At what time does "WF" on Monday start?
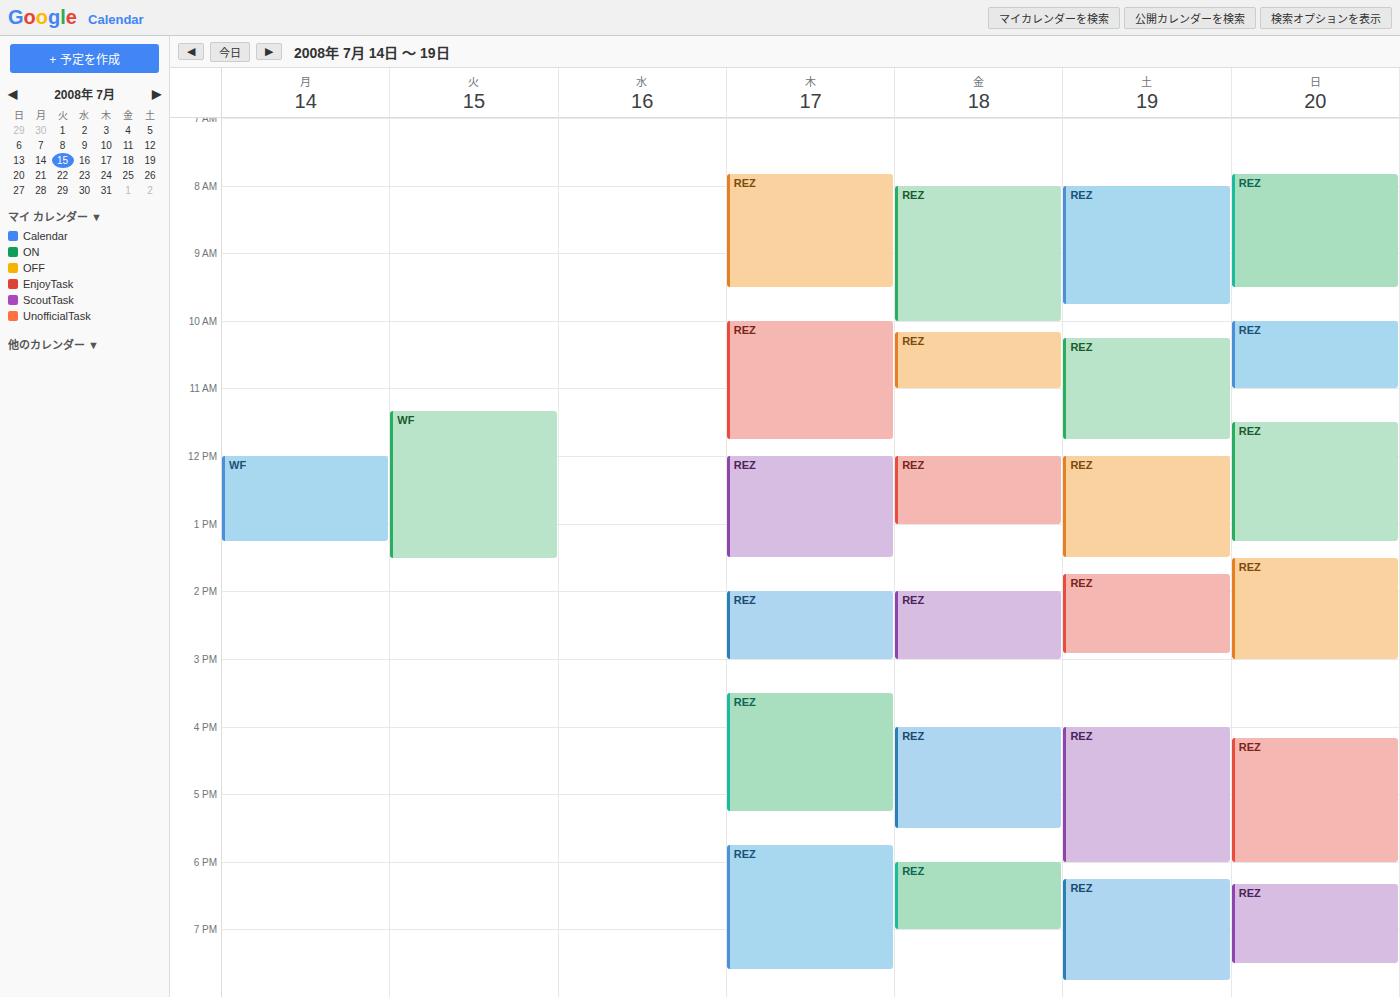
12:00